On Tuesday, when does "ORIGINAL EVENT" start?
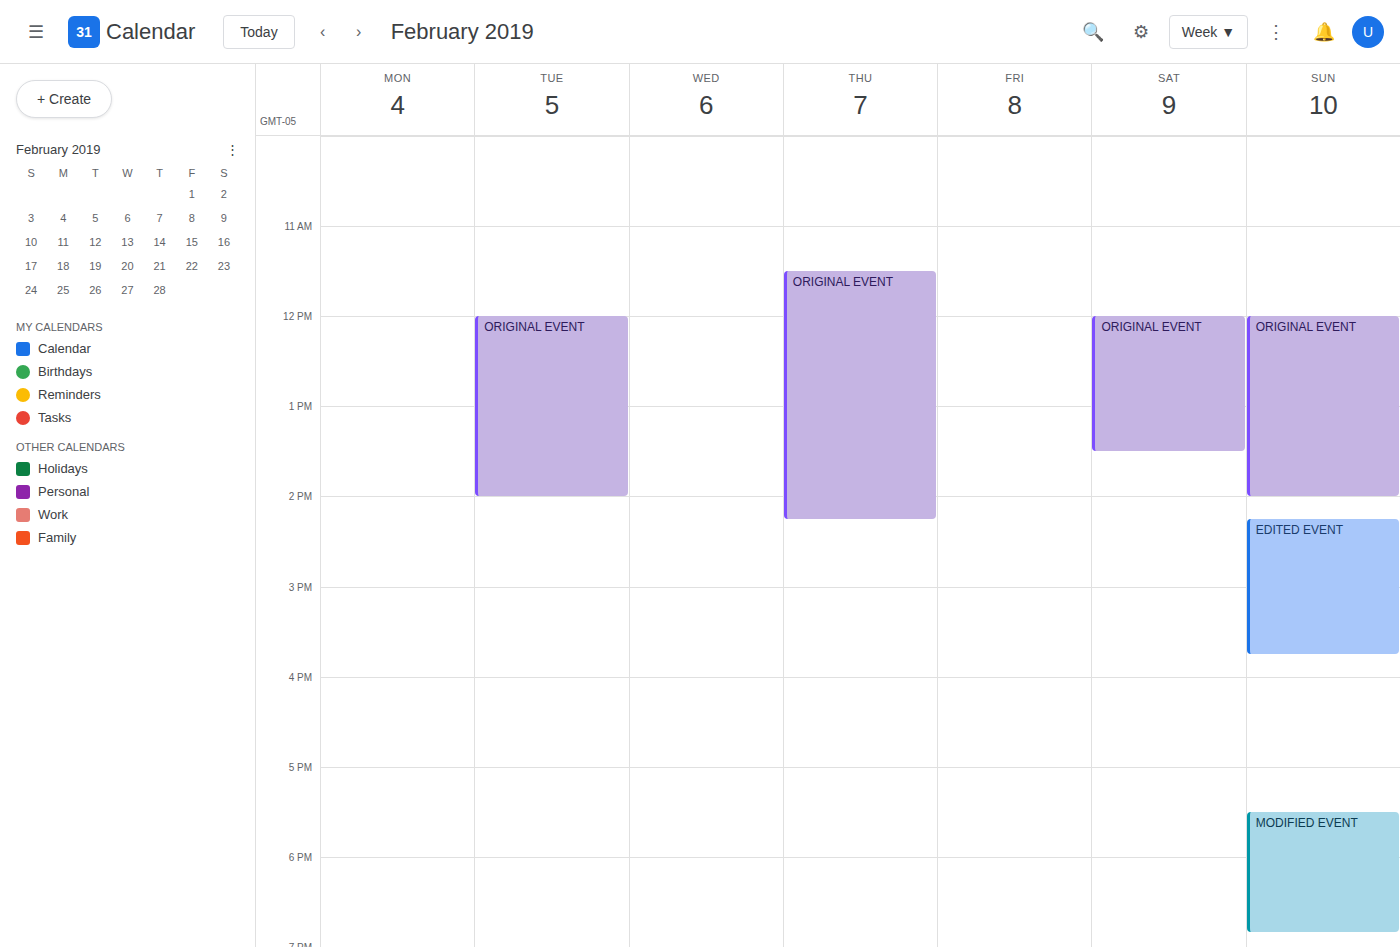
12:00 PM